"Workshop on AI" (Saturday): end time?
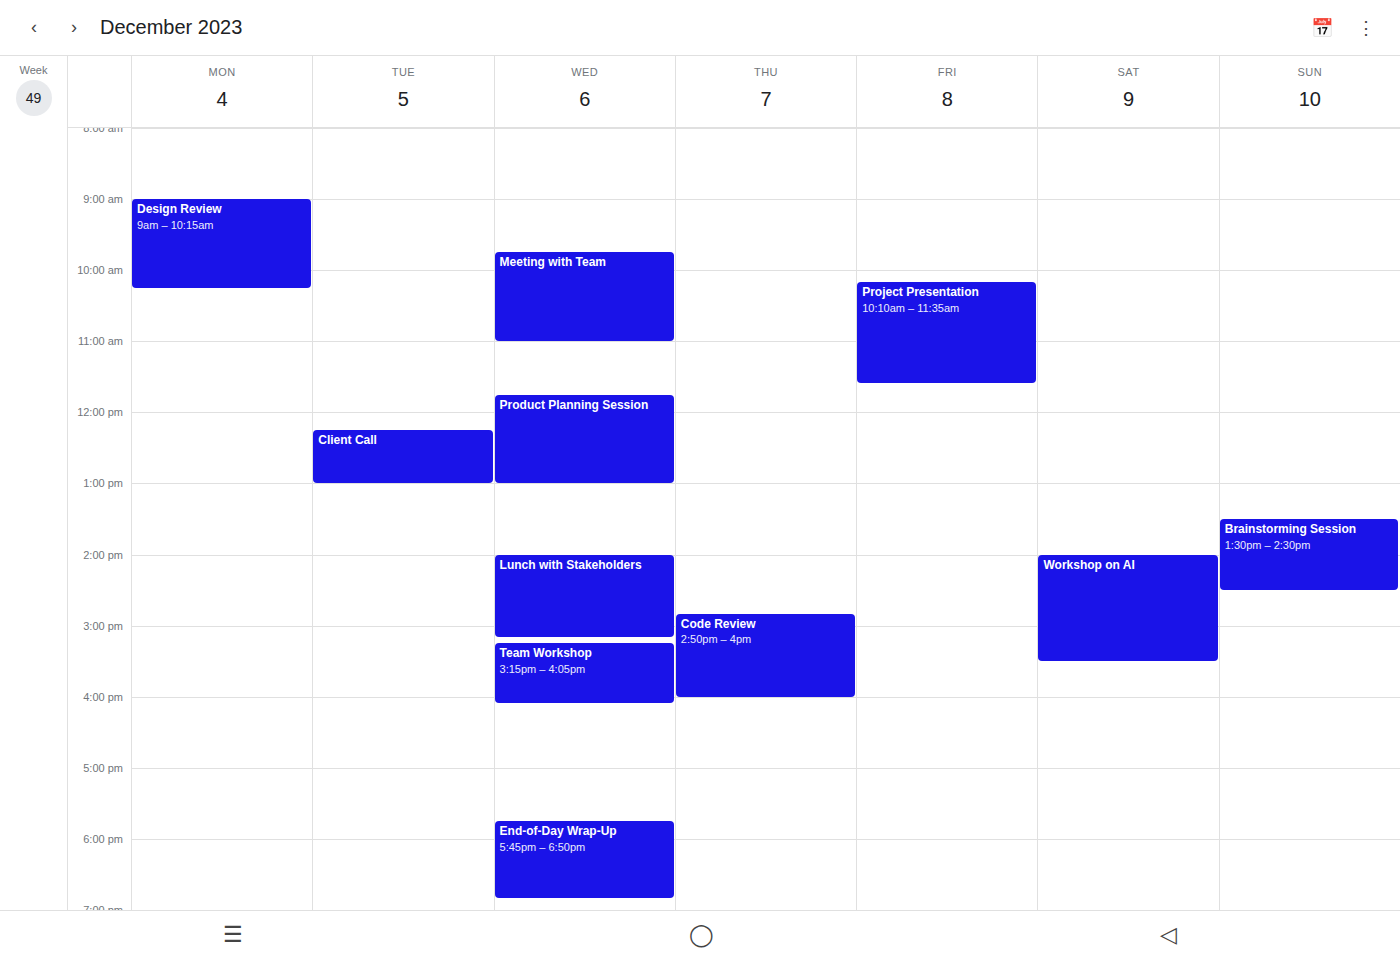
15:30